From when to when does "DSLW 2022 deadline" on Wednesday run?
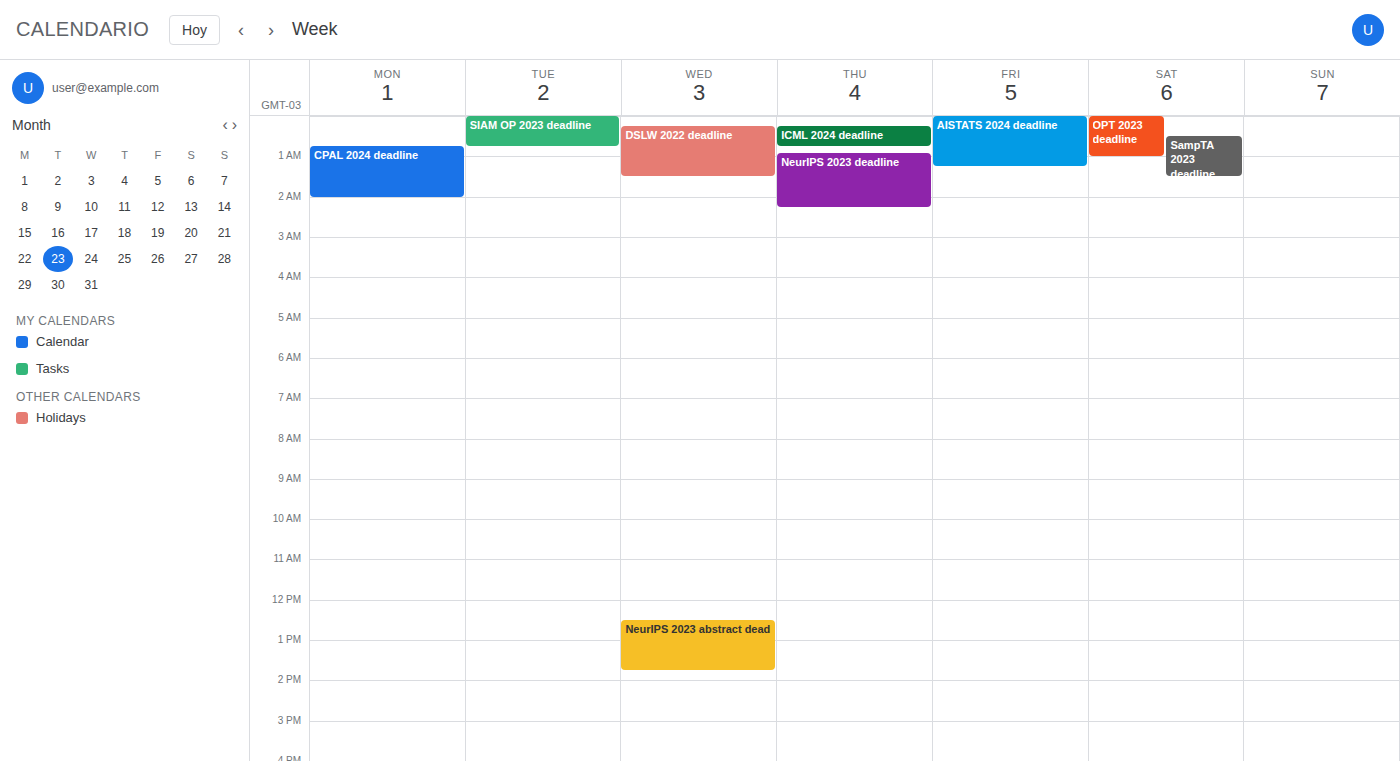
12:15 AM to 1:30 AM